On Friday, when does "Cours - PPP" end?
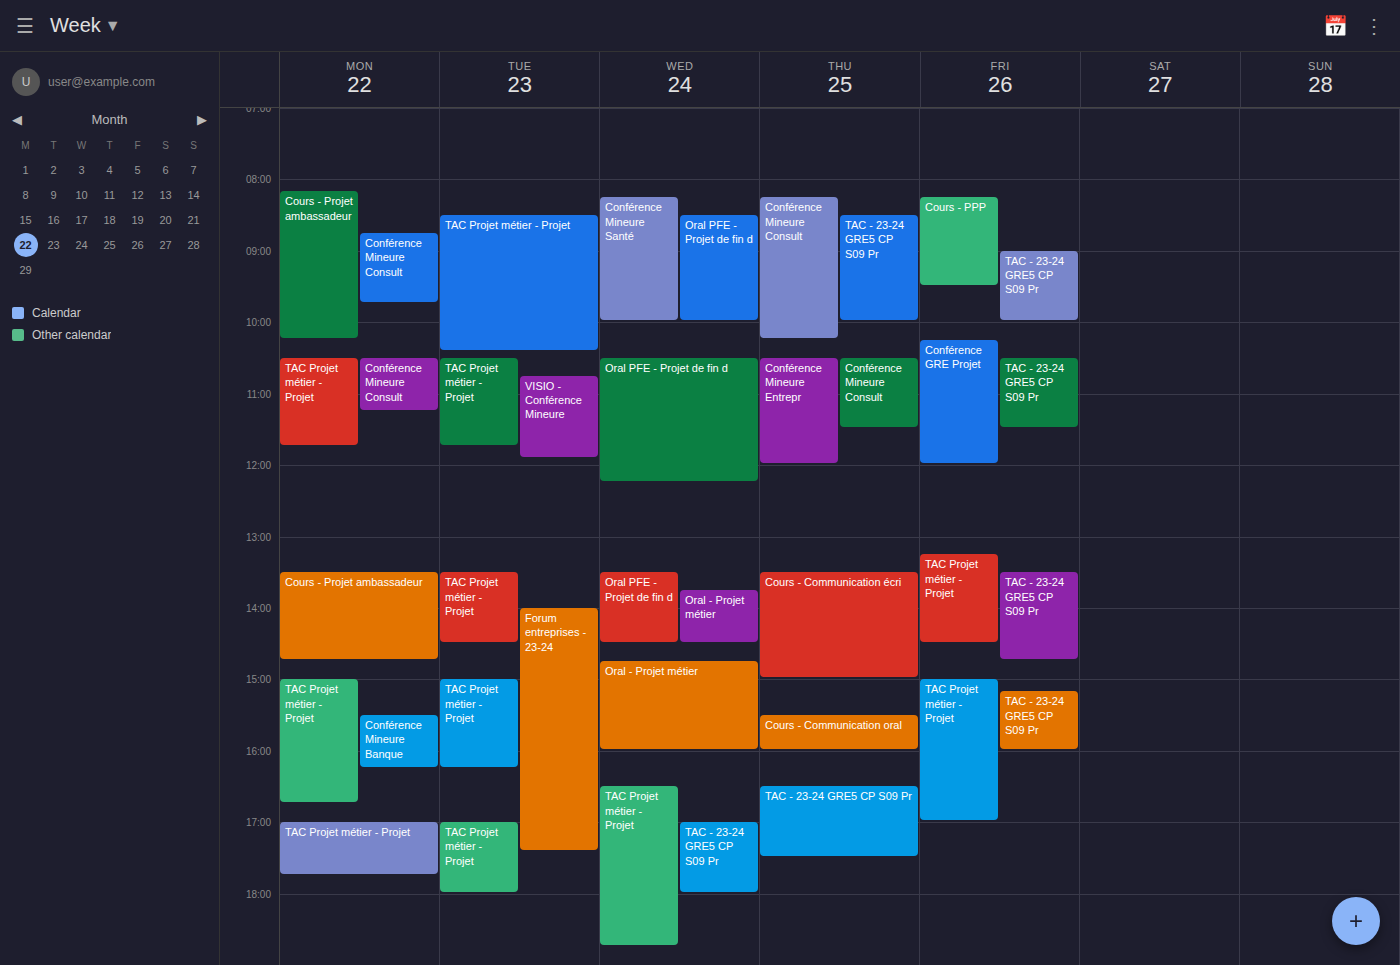
9:30 AM